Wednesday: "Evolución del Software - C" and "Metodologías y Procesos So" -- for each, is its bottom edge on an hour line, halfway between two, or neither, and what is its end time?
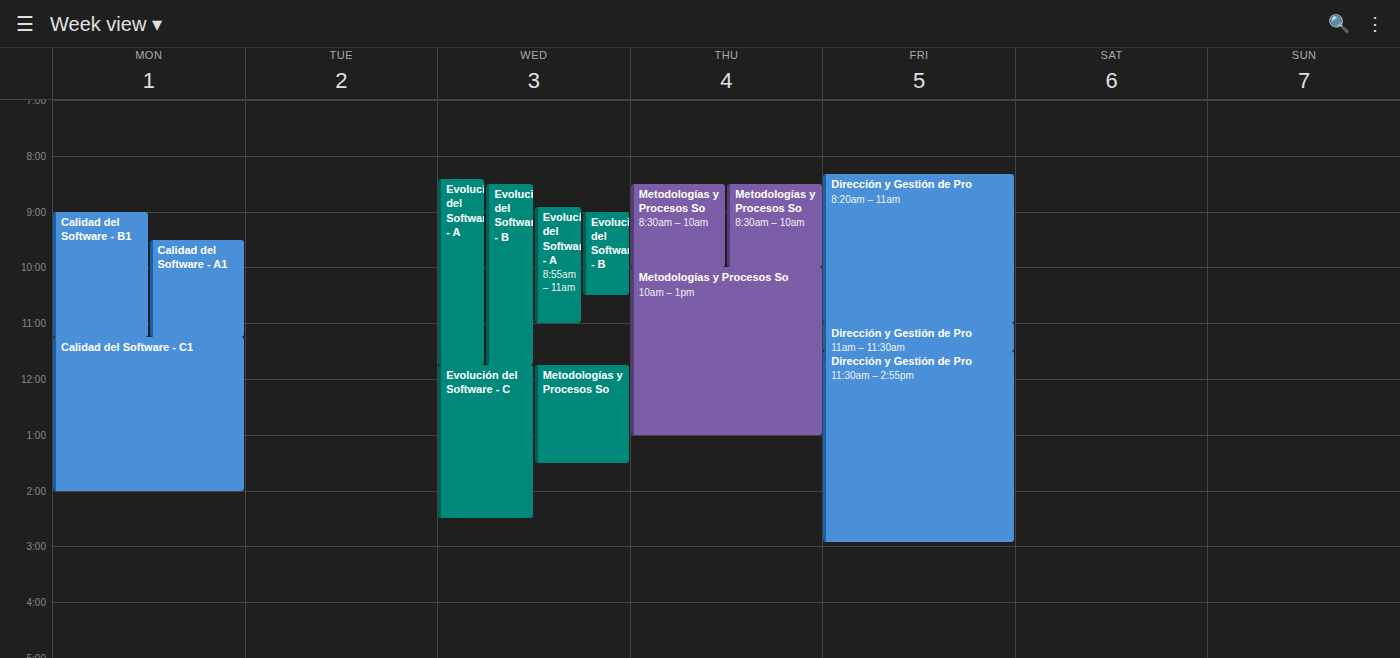
"Evolución del Software - C": 2:30 PM, halfway between the 2 PM and 3 PM lines. "Metodologías y Procesos So": 1:30 PM, halfway between the 1 PM and 2 PM lines.